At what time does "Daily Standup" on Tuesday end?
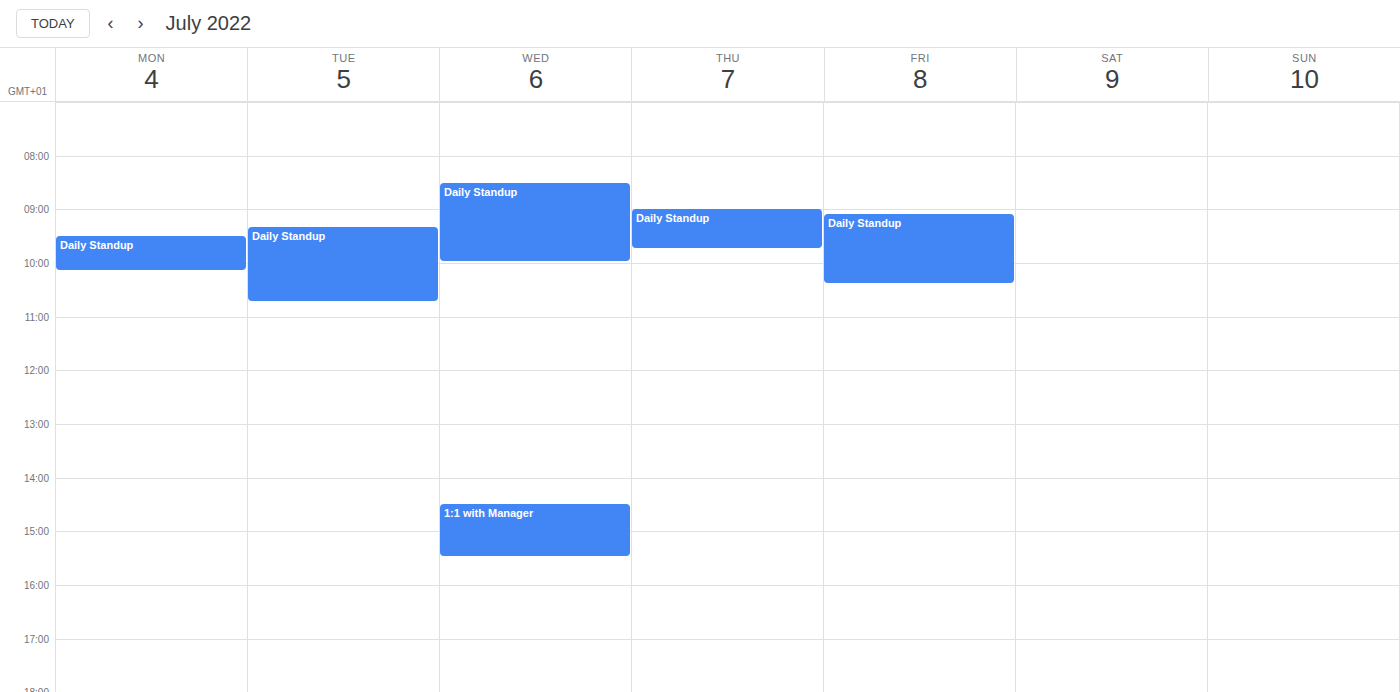
10:45 AM